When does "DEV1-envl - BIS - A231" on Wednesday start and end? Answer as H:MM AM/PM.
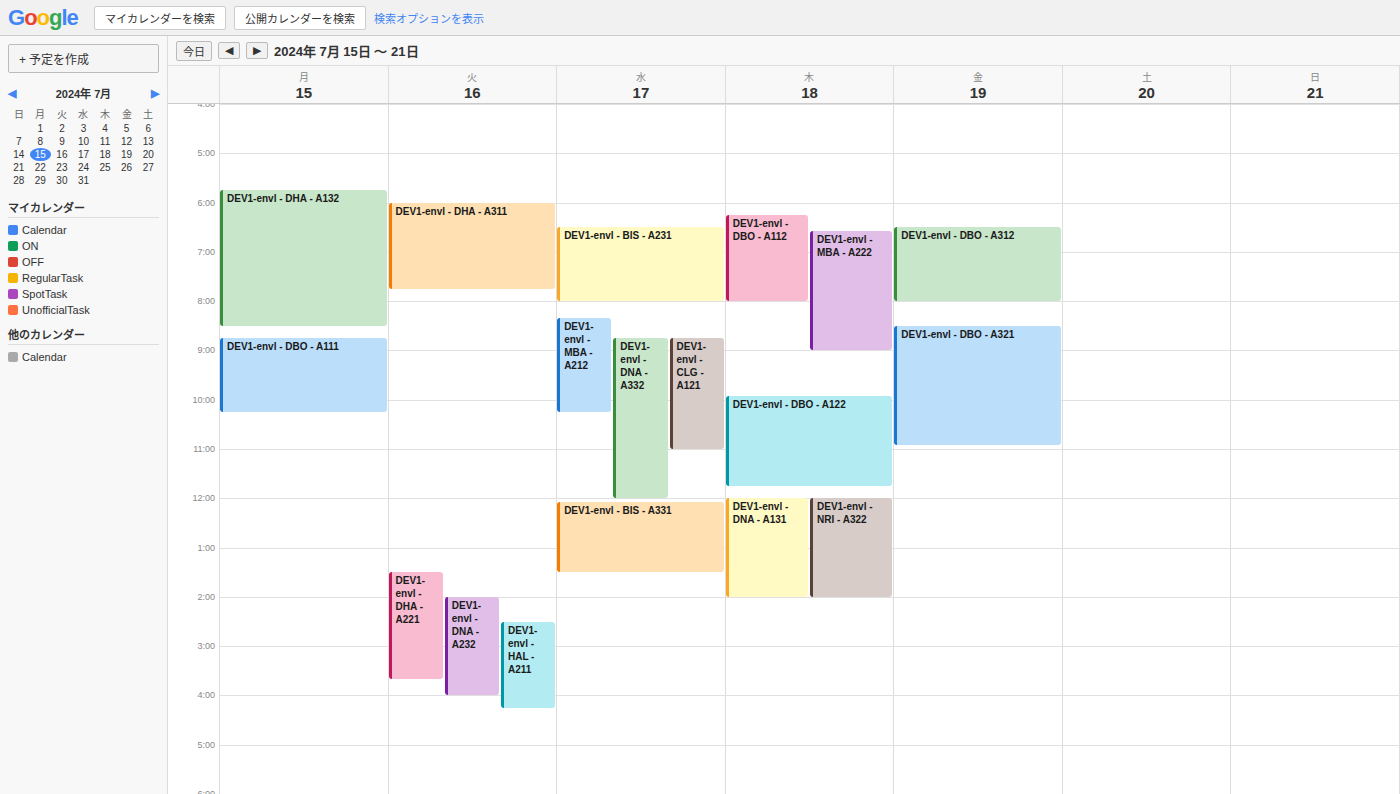
6:30 AM to 8:00 AM